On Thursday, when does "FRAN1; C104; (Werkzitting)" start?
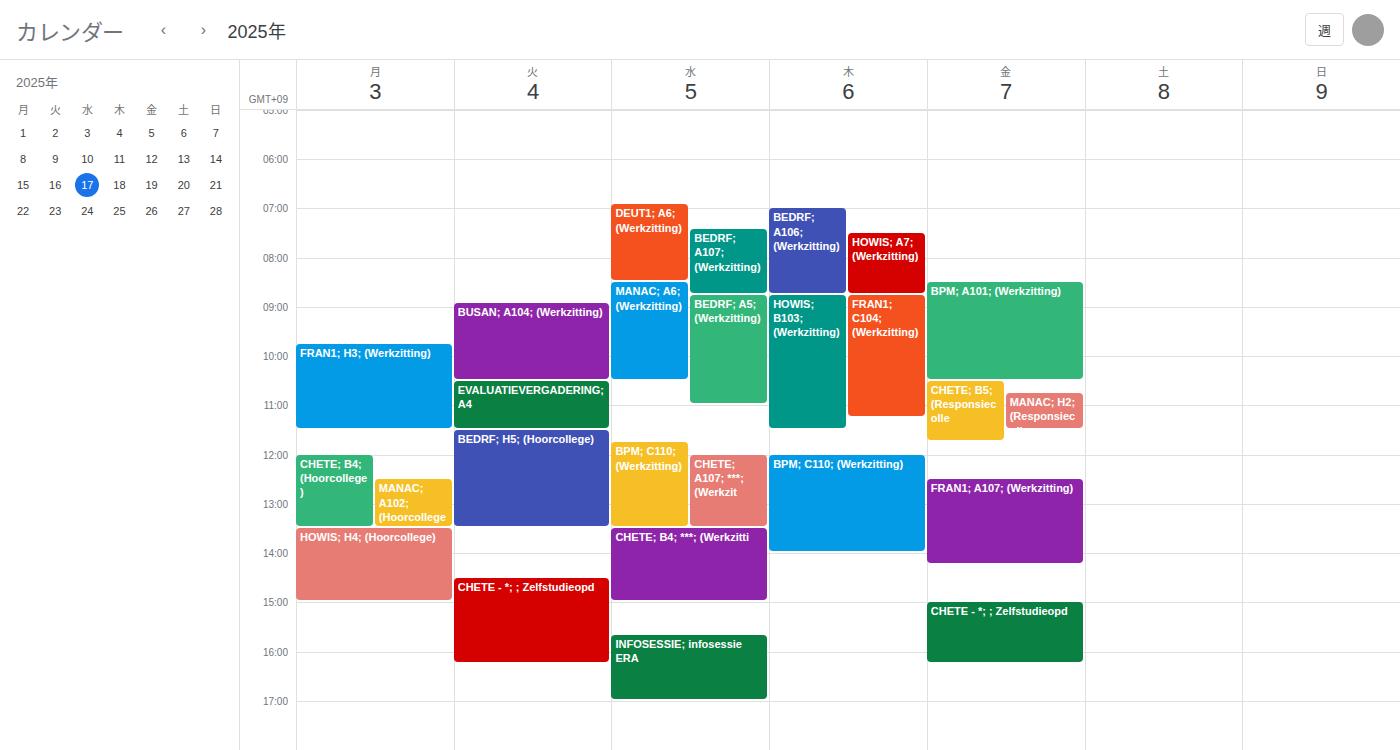
08:45